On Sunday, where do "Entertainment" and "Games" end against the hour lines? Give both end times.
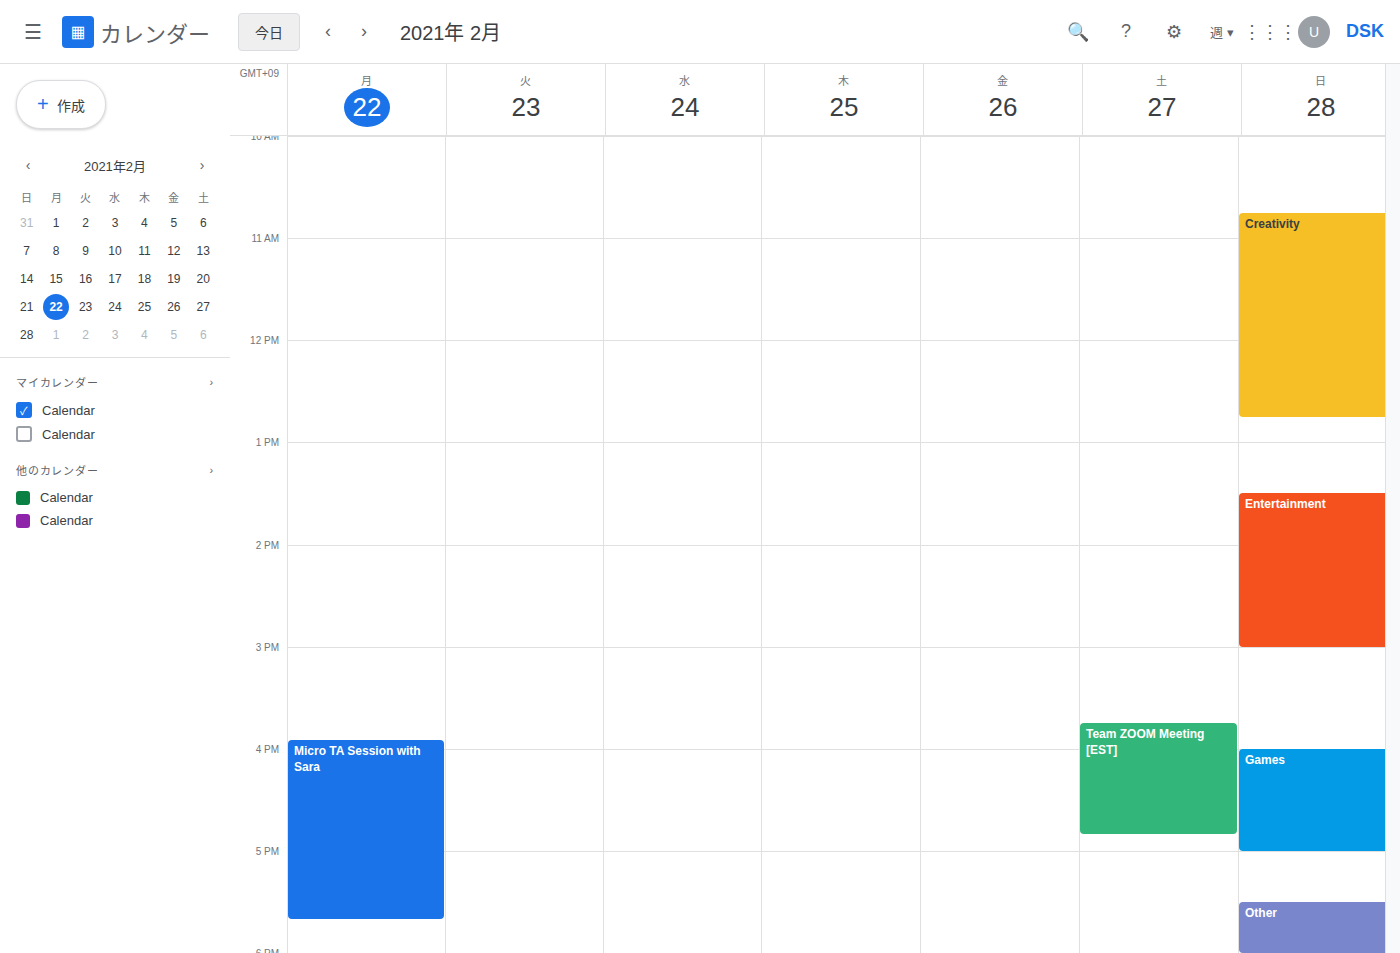
"Entertainment": 3:00 PM, exactly on the 3 PM line. "Games": 5:00 PM, exactly on the 5 PM line.